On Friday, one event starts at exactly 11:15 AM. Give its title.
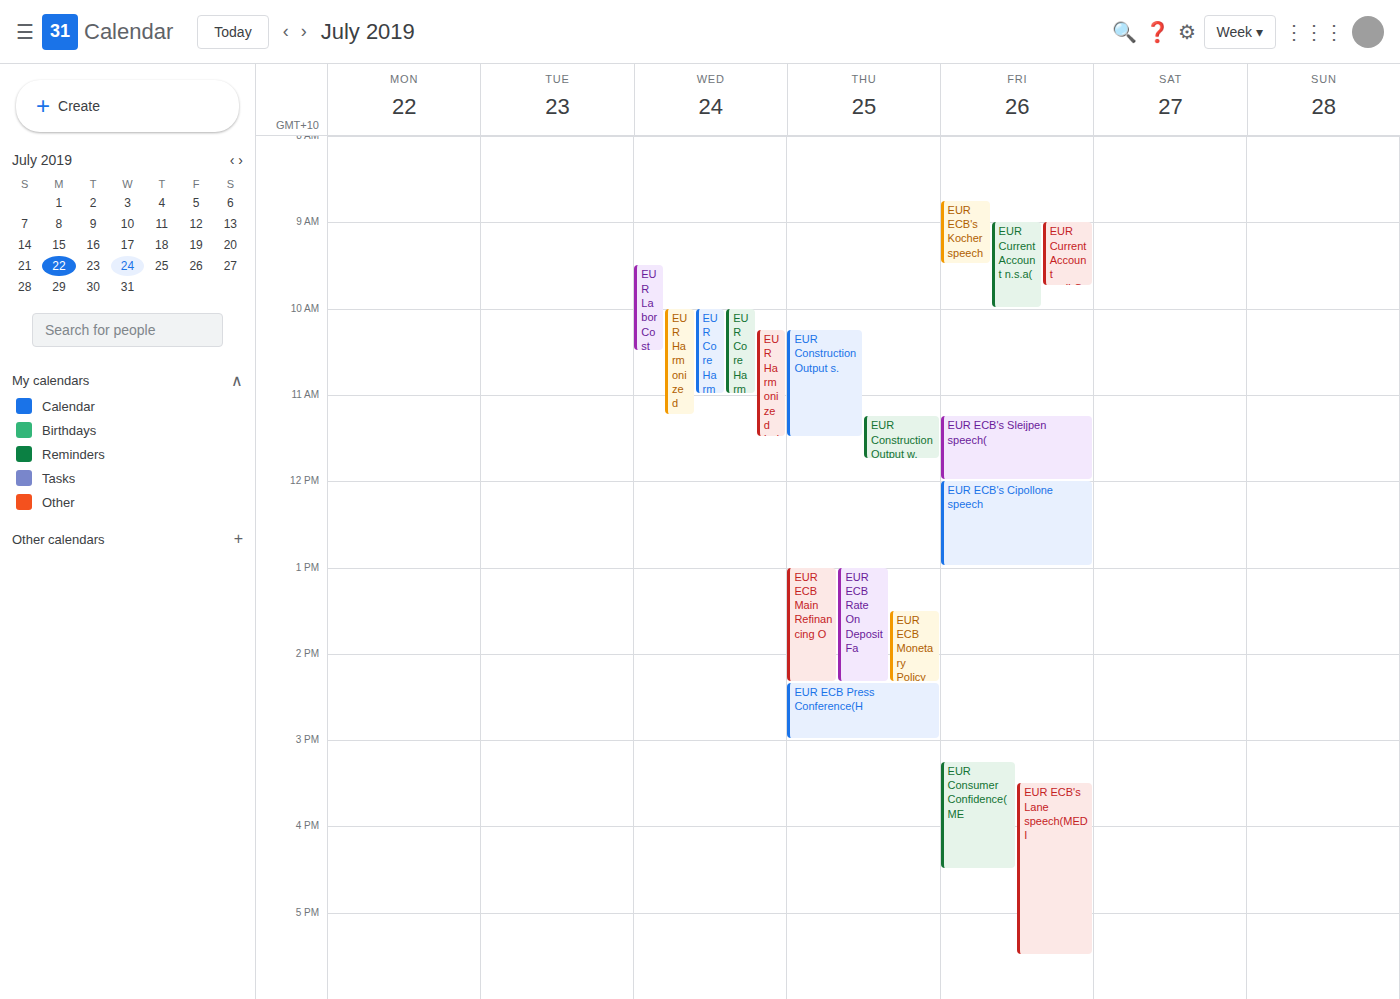
"EUR ECB's Sleijpen speech("